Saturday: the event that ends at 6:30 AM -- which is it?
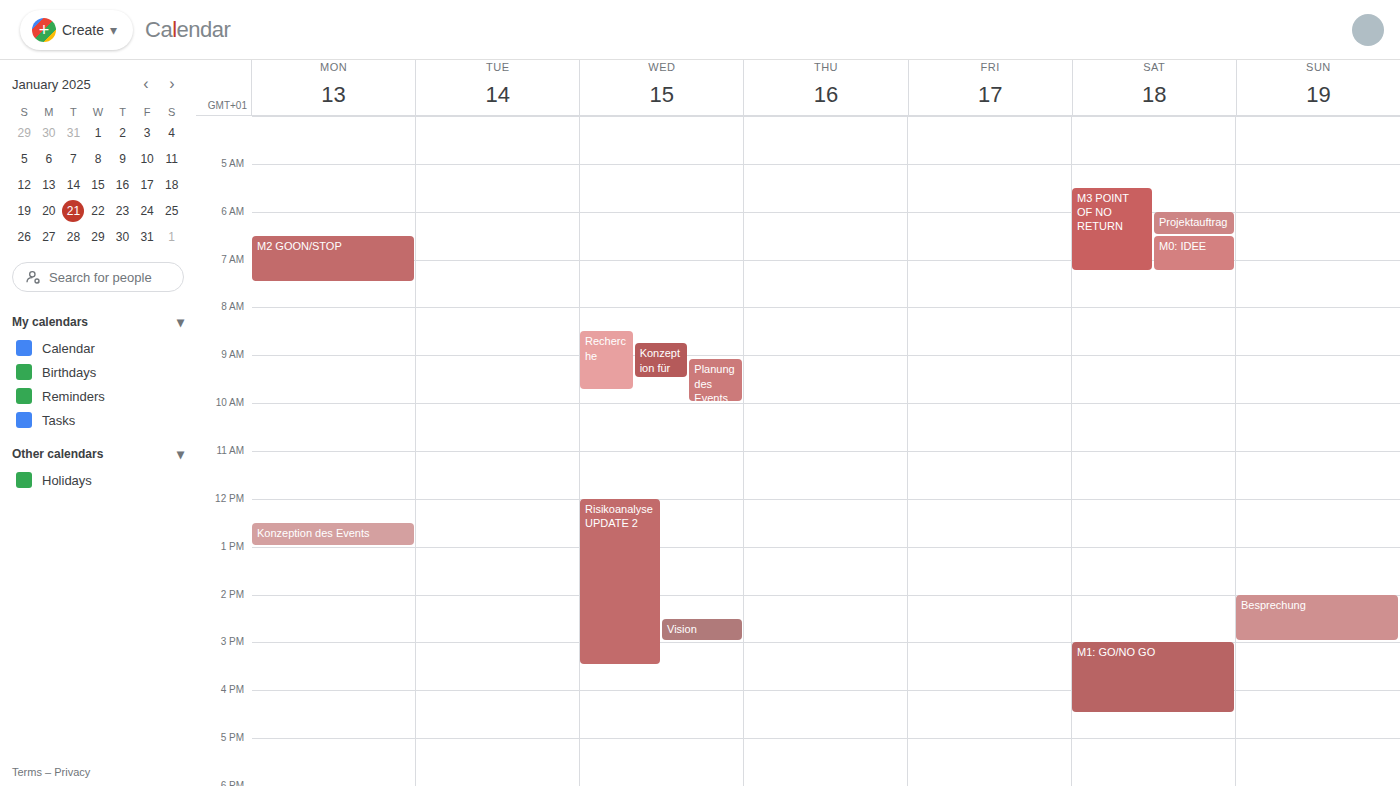
"Projektauftrag"